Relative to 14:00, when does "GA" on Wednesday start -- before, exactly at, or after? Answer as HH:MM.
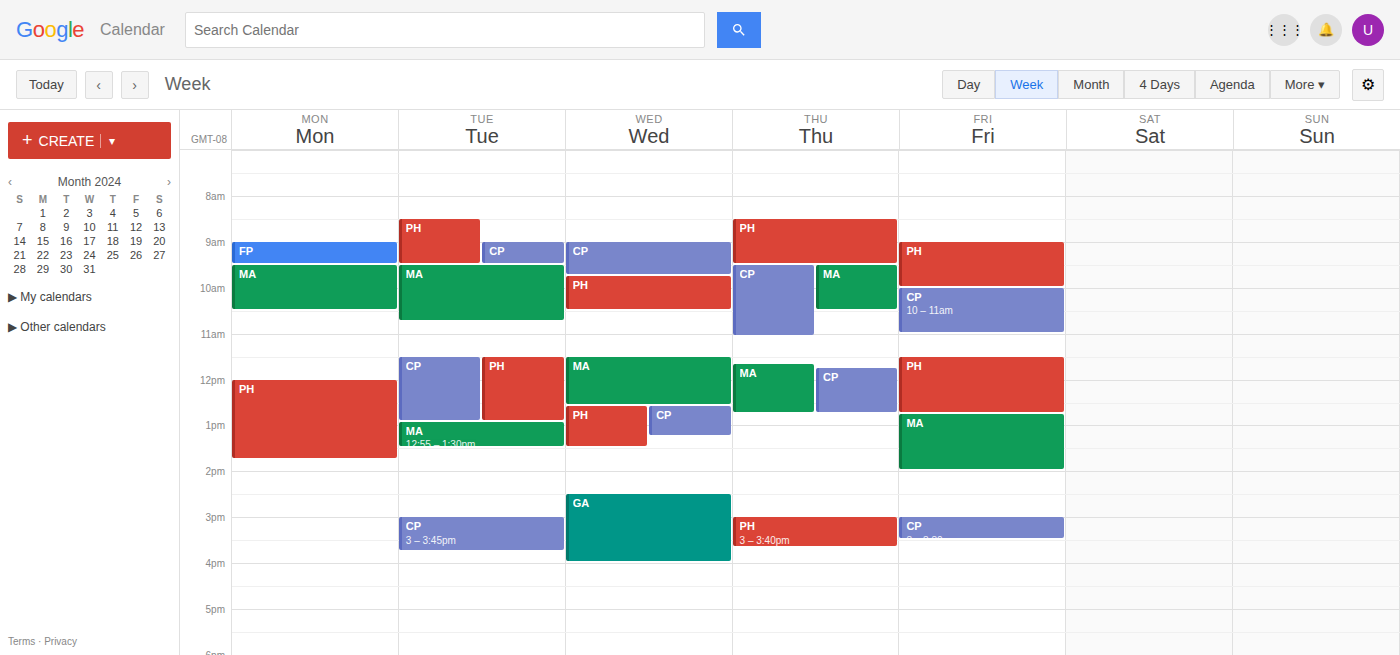
14:30 -- after 14:00, 30 minutes below the 14:00 line.